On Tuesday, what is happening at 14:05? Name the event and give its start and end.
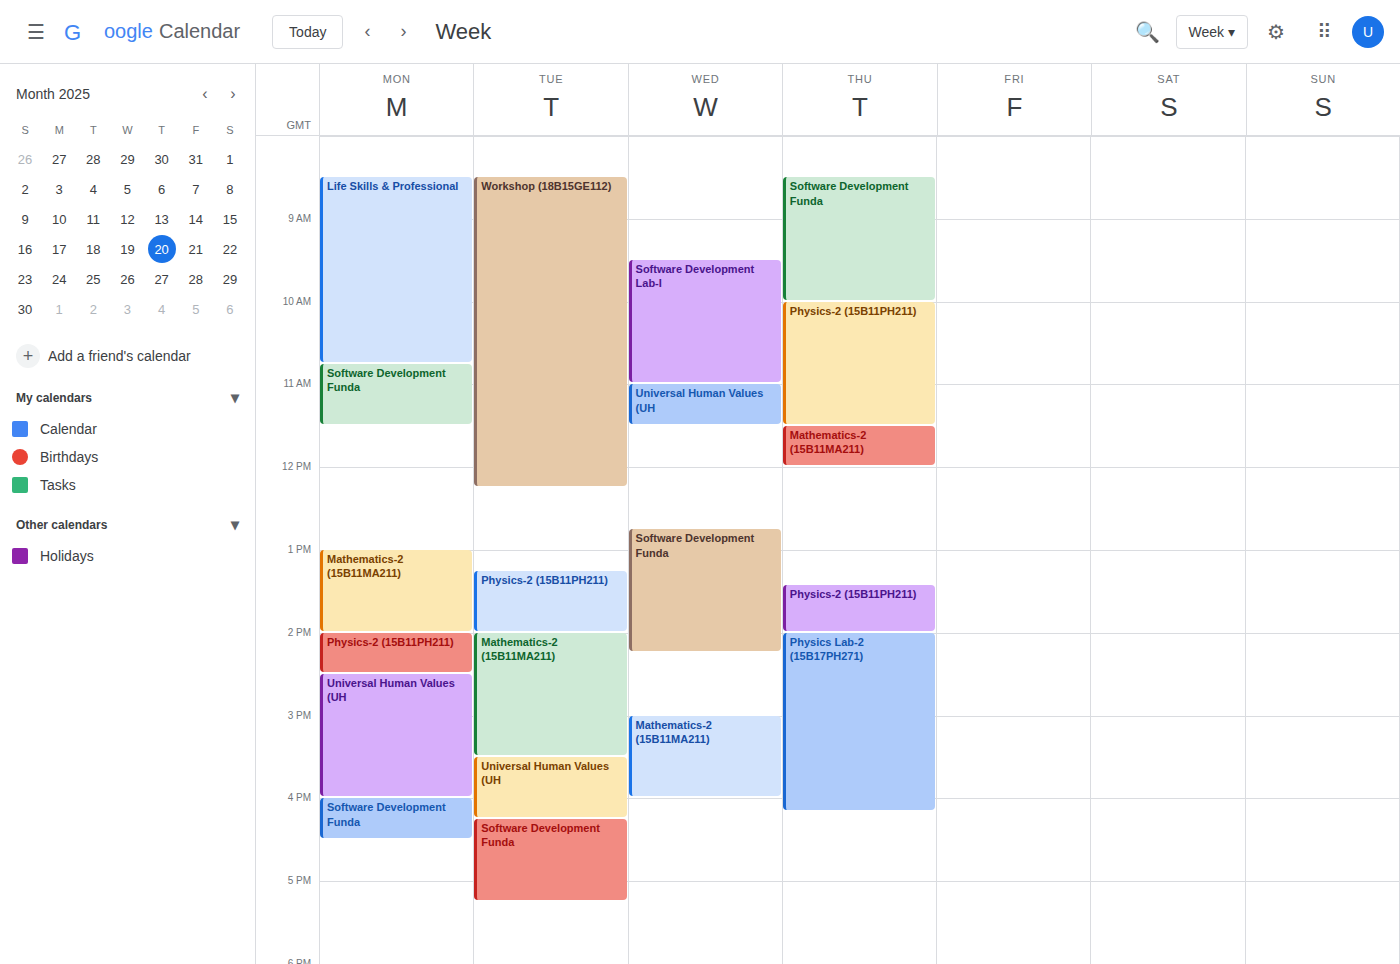
"Mathematics-2 (15B11MA211)", 14:00 to 15:30